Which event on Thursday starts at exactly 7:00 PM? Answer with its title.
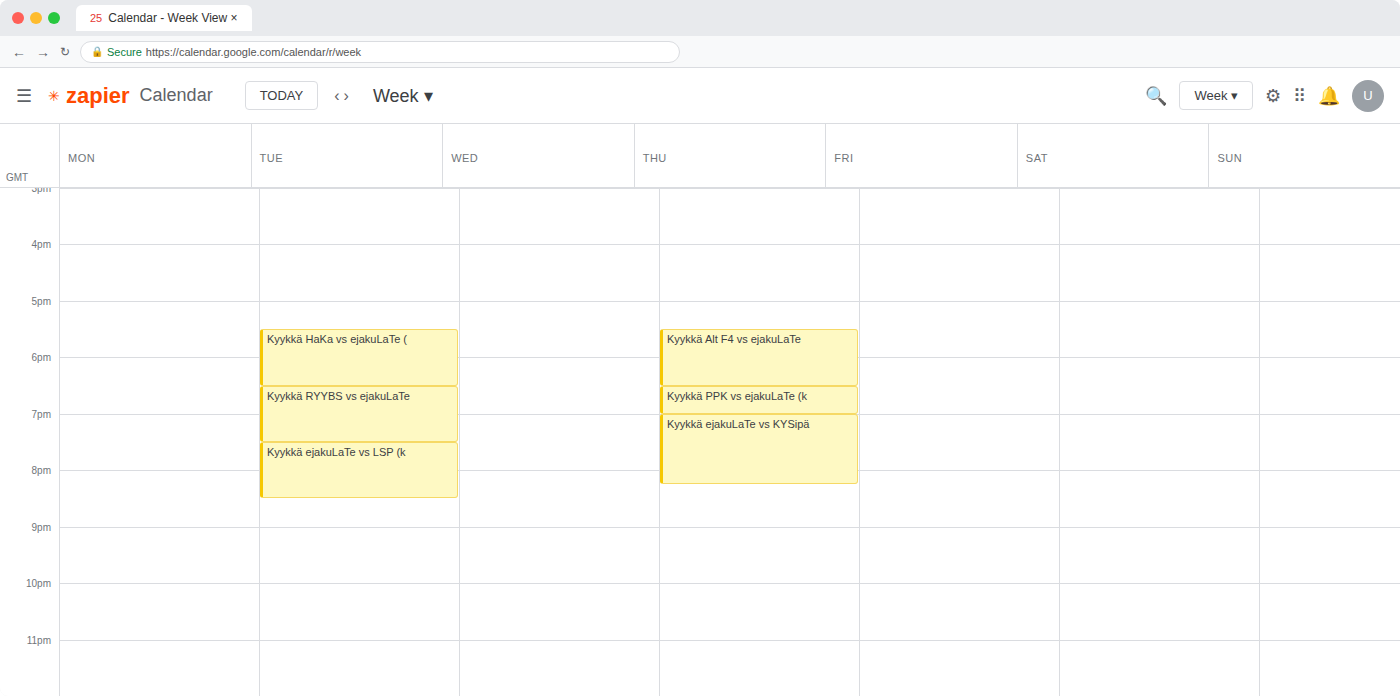
"Kyykkä ejakuLaTe vs KYSipä"